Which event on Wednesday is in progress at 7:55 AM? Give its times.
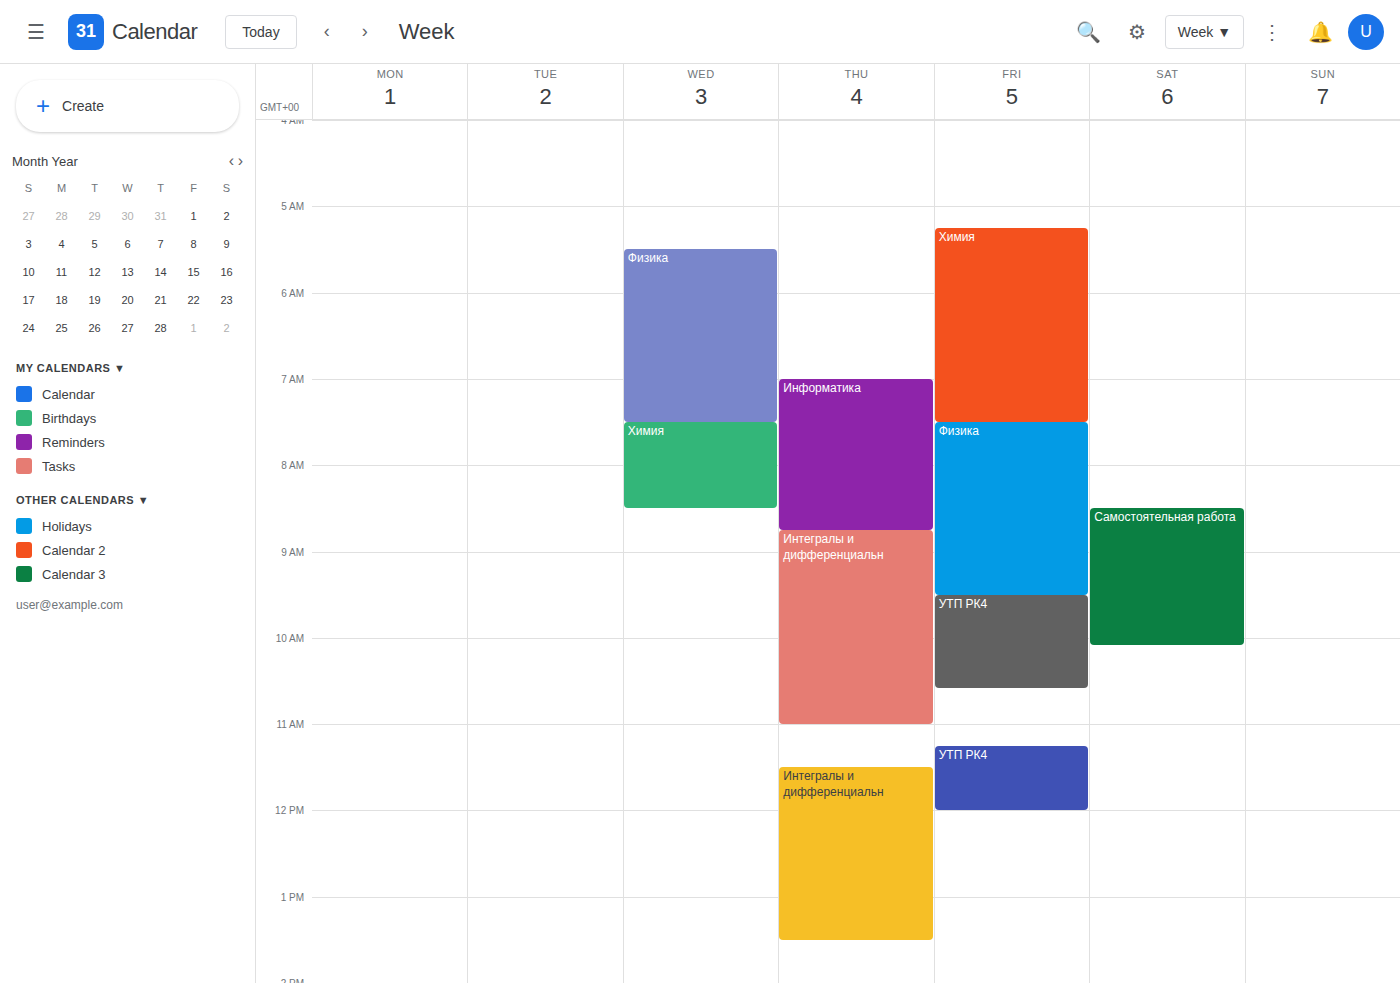
"Химия", 7:30 AM to 8:30 AM